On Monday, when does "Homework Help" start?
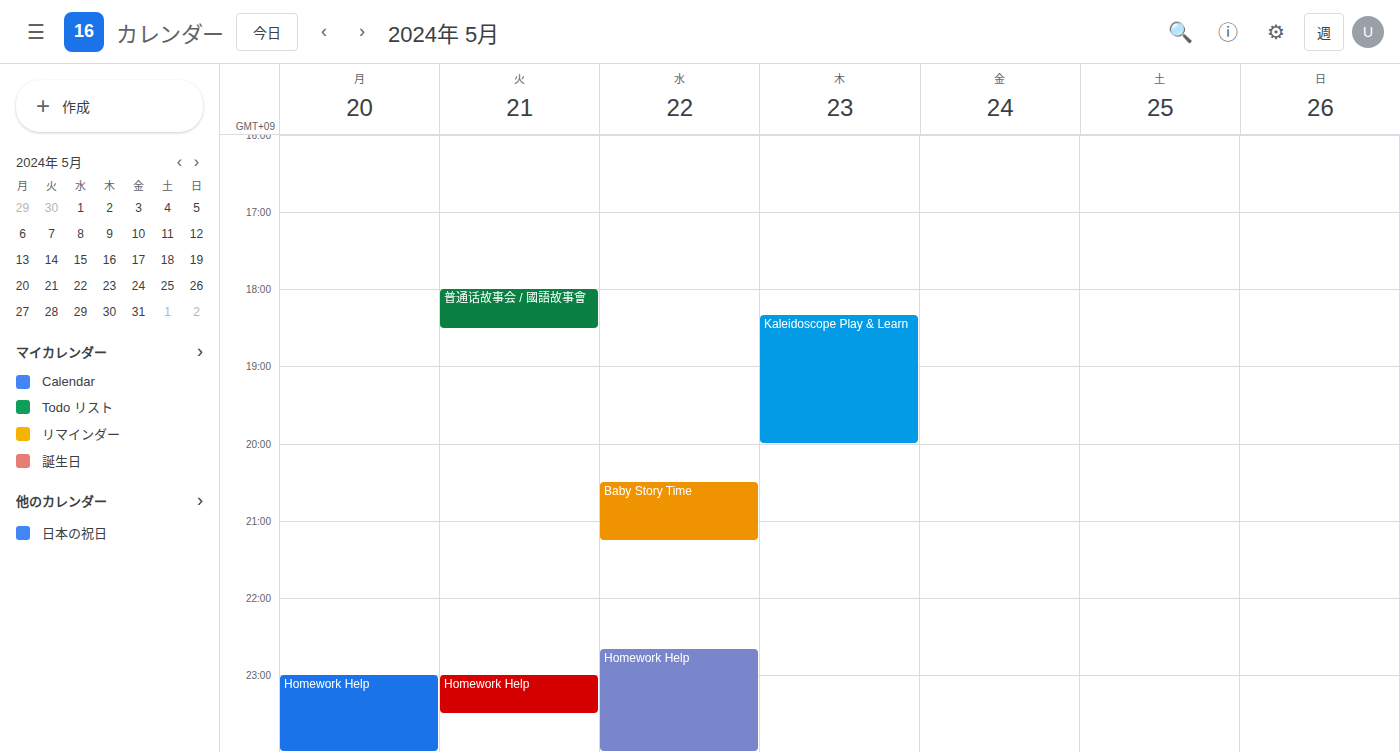
11:00 PM